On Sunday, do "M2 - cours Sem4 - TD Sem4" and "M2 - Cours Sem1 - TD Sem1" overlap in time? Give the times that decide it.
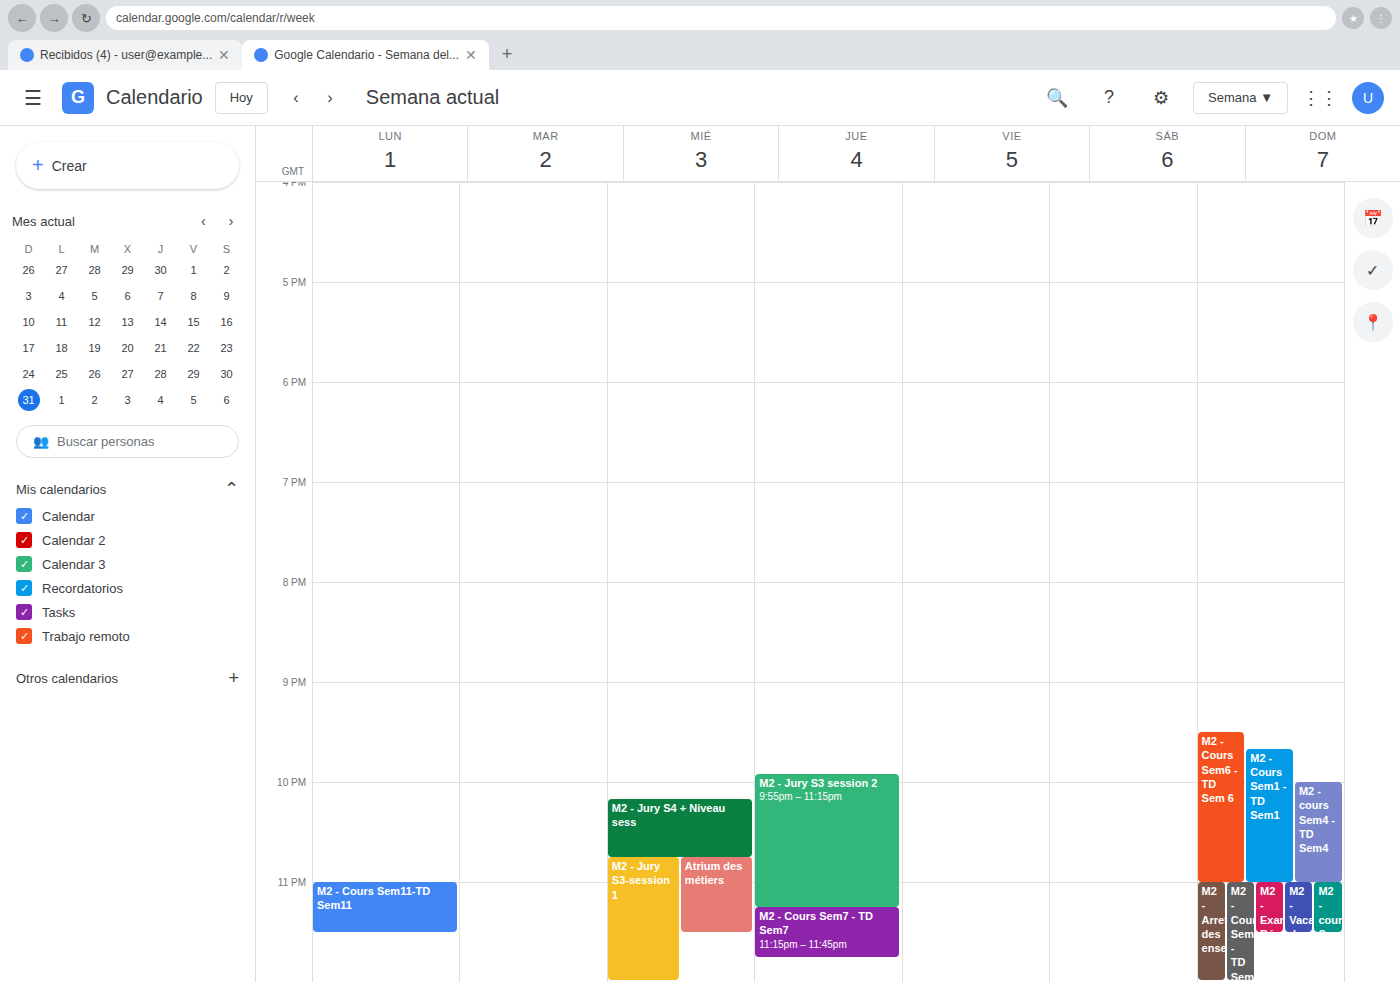
"M2 - cours Sem4 - TD Sem4" starts at 10:00 PM, before "M2 - Cours Sem1 - TD Sem1" ends at 11:00 PM -- they overlap.